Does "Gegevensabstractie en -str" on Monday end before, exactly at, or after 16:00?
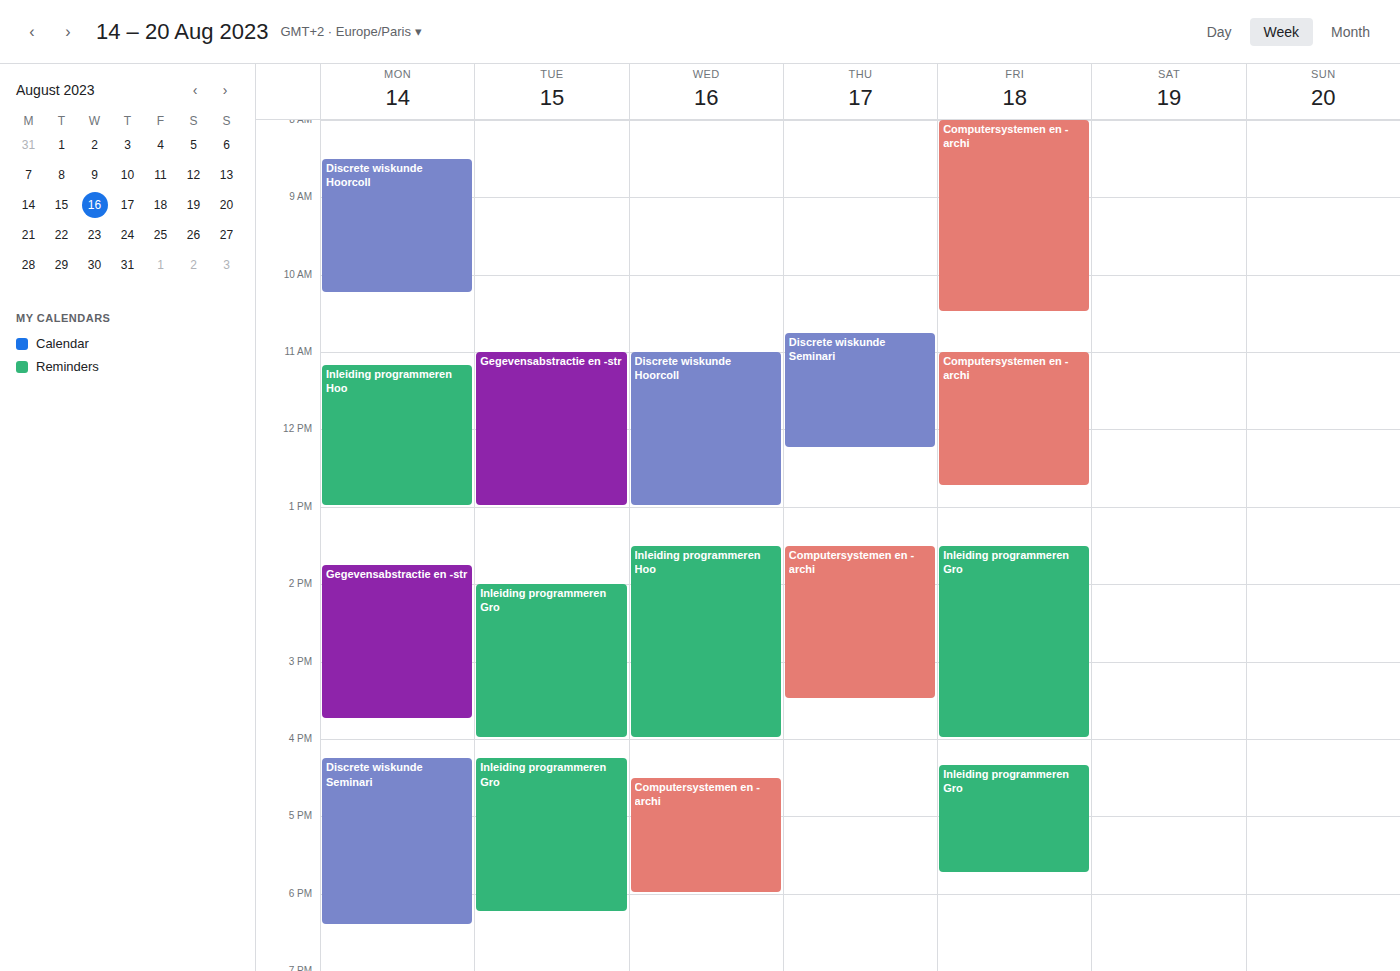
15:45 -- before 16:00, 15 minutes above the 16:00 line.